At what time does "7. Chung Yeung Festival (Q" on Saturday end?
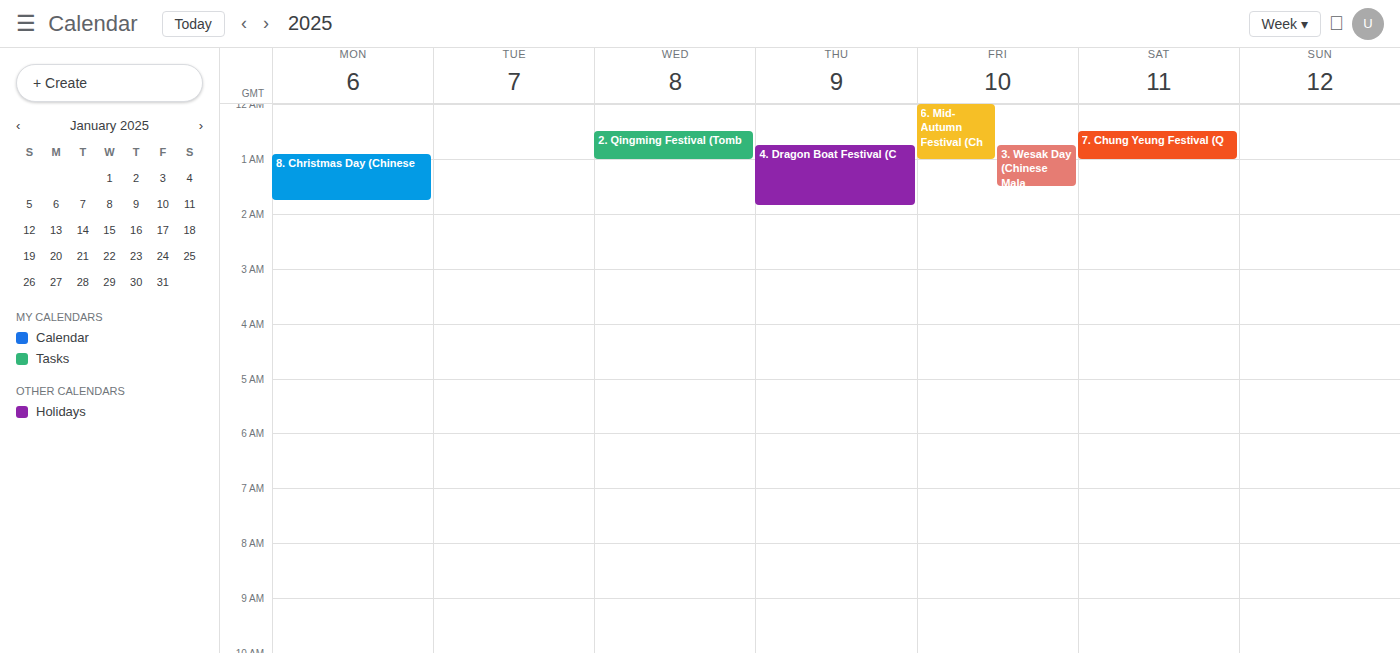
1:00 AM